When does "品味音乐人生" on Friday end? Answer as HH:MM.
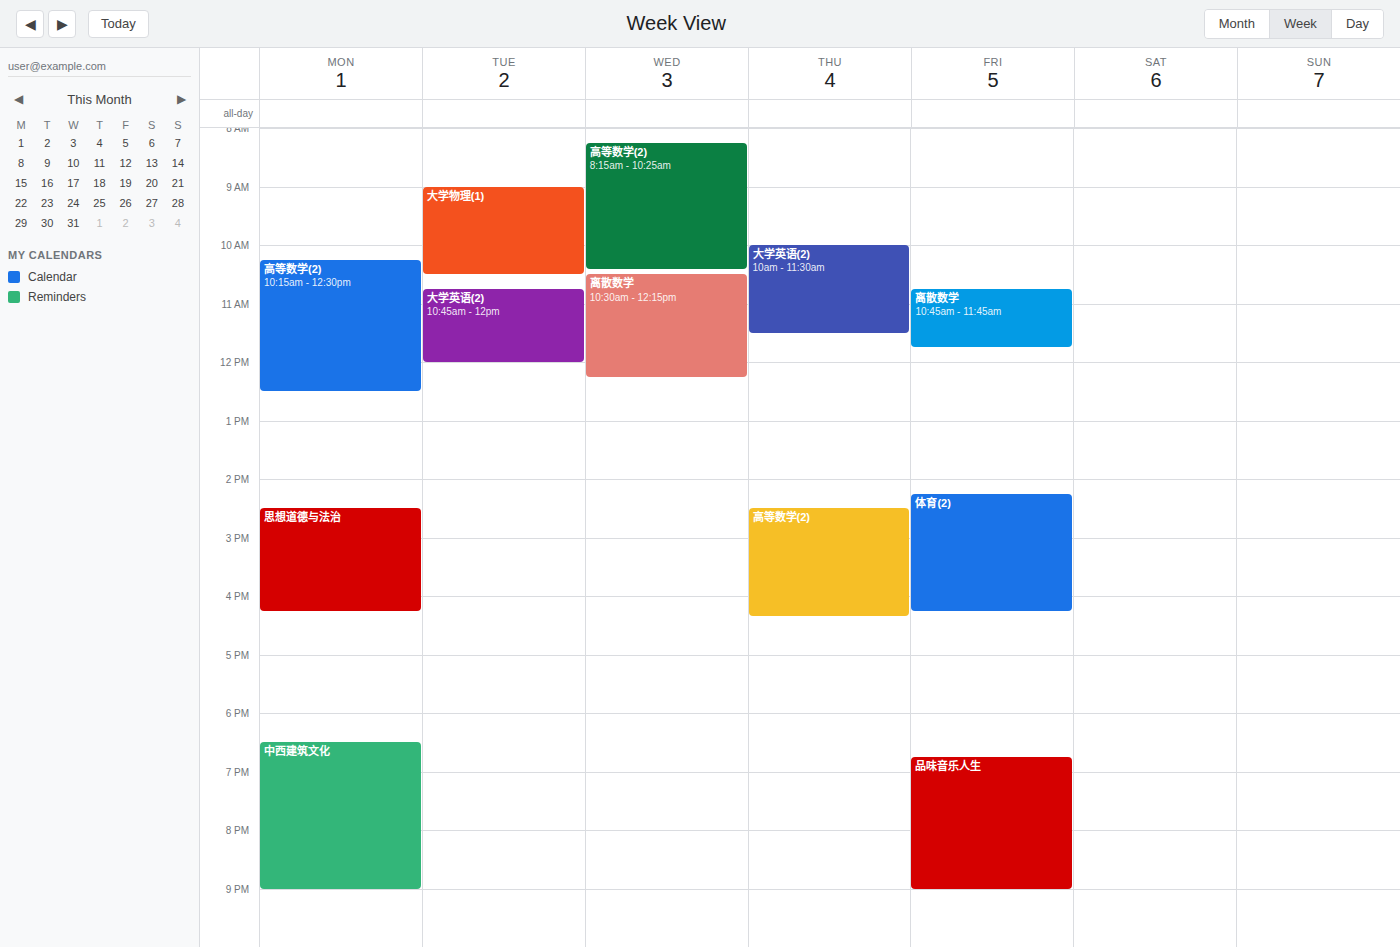
21:00